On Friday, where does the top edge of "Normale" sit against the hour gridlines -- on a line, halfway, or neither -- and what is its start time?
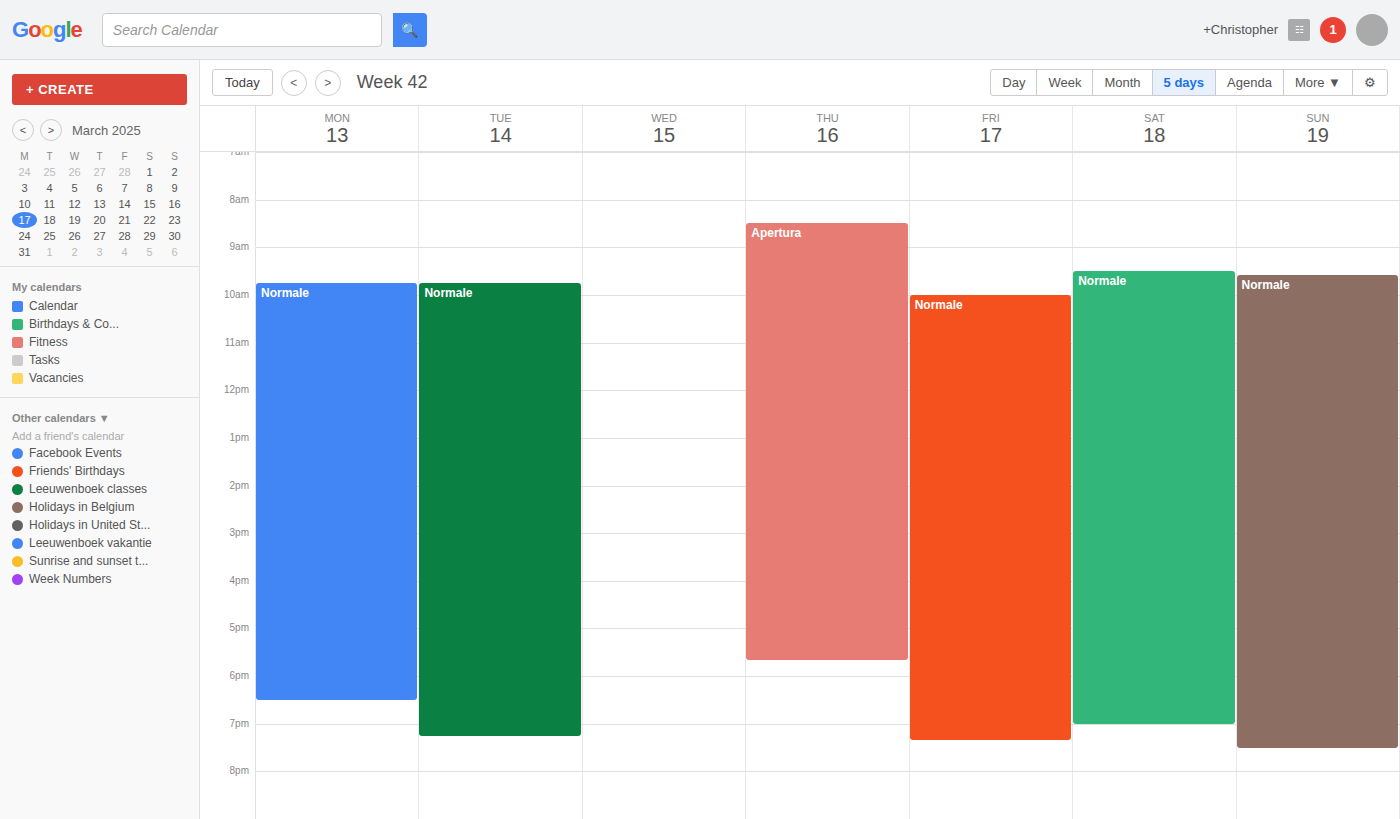
10:00 -- exactly on the 10:00 line.